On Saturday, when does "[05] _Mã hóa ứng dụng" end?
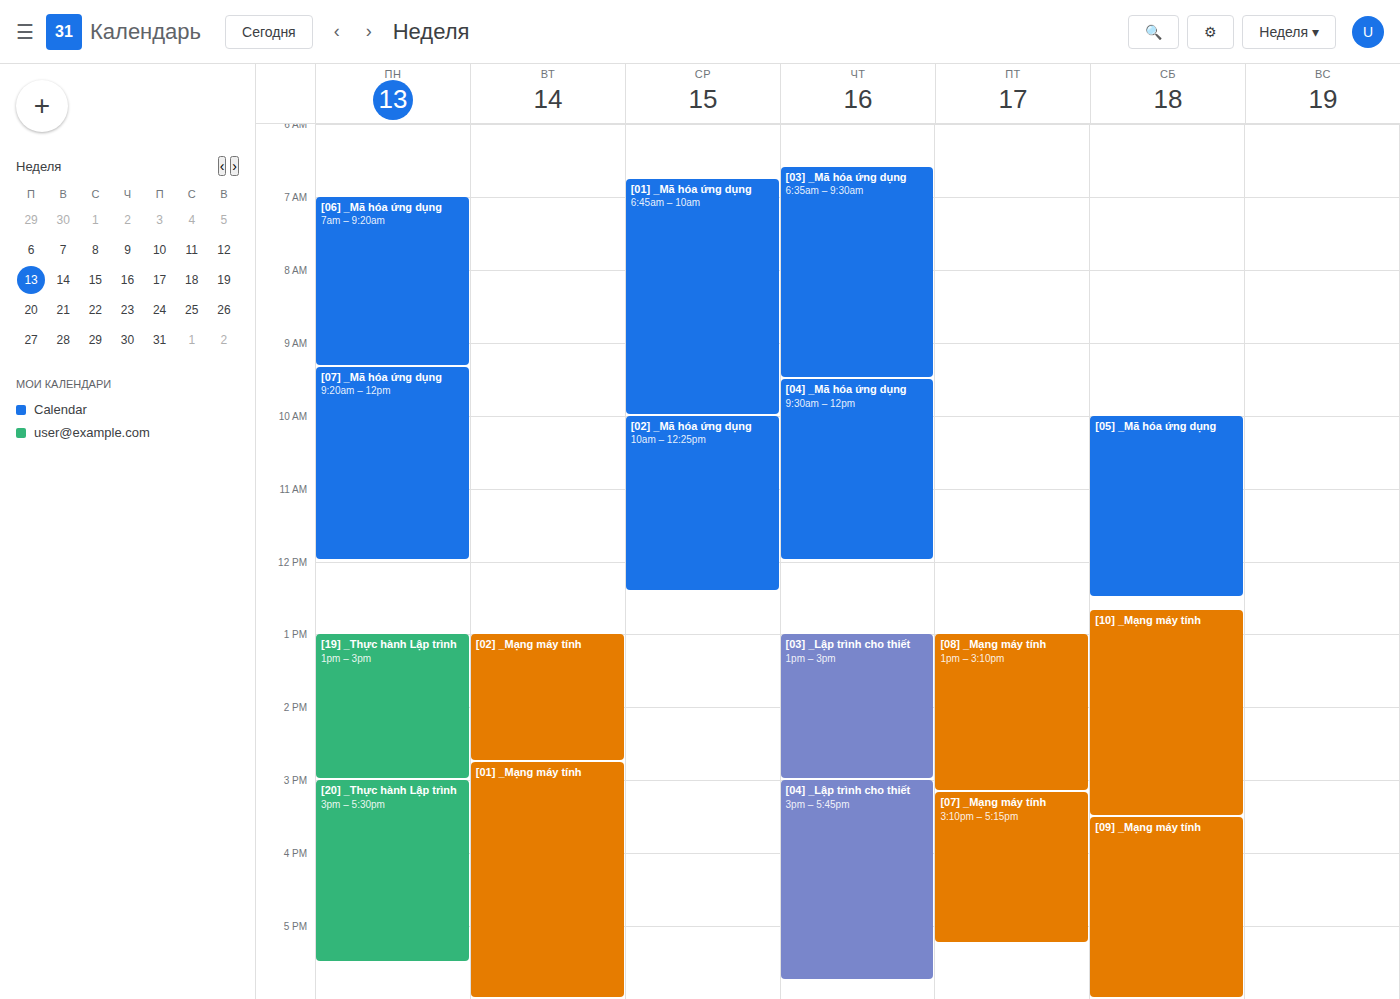
12:30 PM